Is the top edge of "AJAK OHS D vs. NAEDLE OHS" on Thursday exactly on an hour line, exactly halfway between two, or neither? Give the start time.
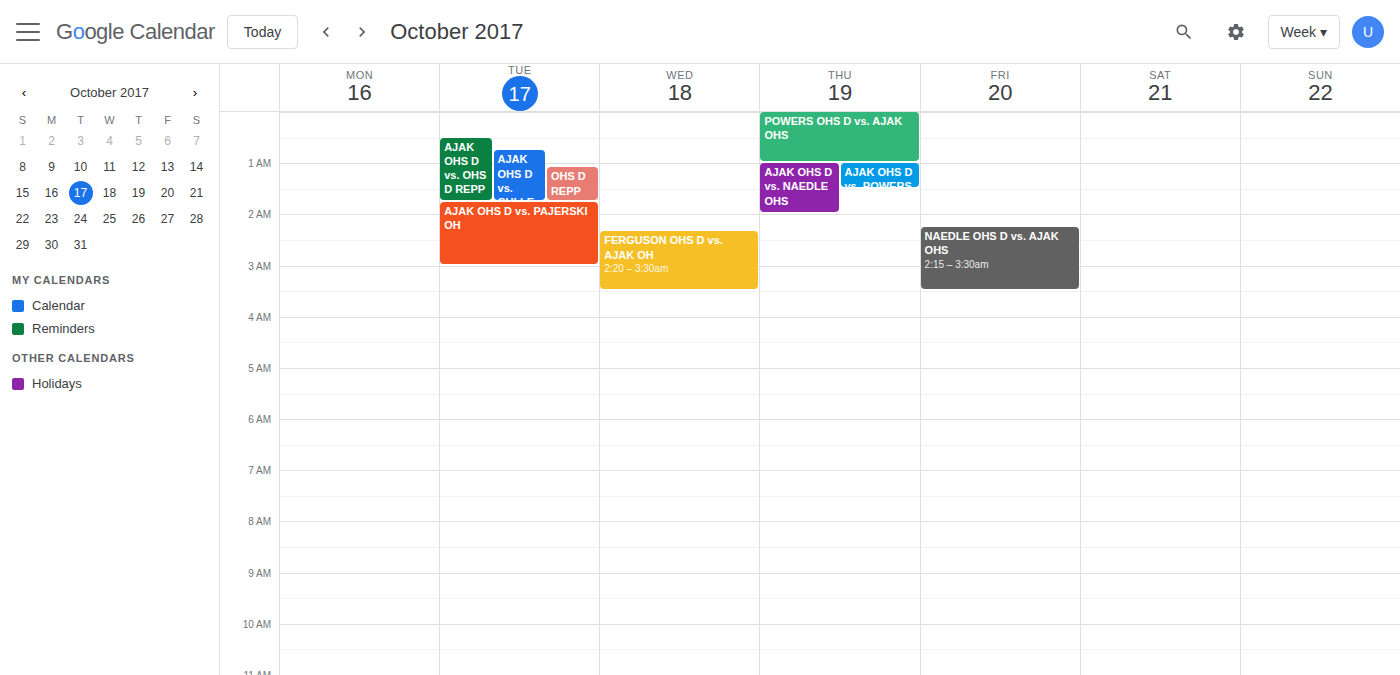
1:00 AM -- exactly on the 1 AM line.